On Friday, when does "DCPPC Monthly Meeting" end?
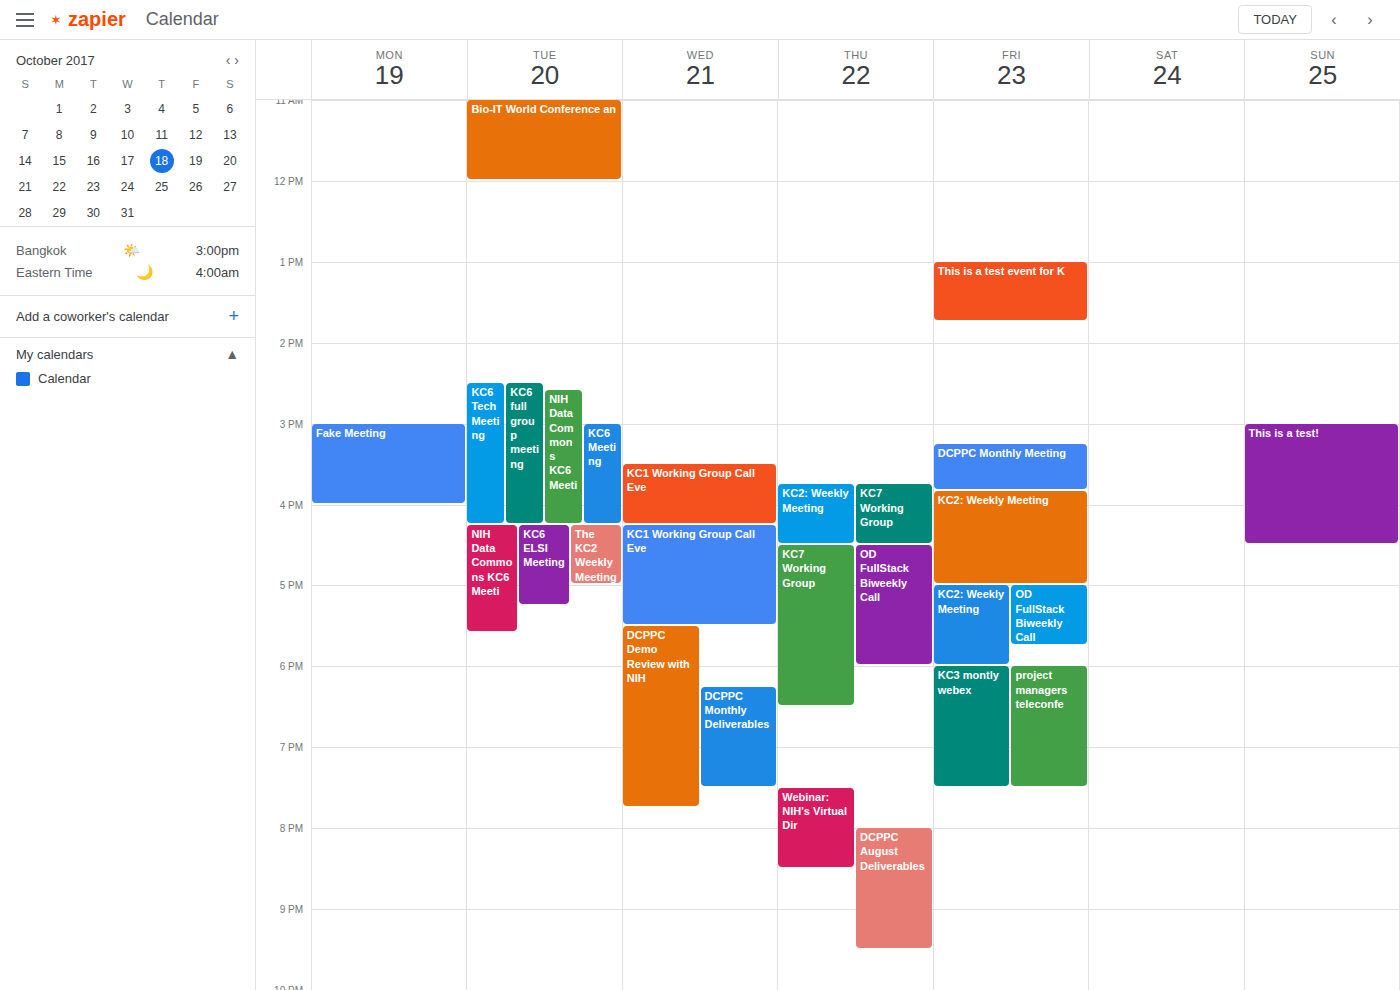
3:50 PM